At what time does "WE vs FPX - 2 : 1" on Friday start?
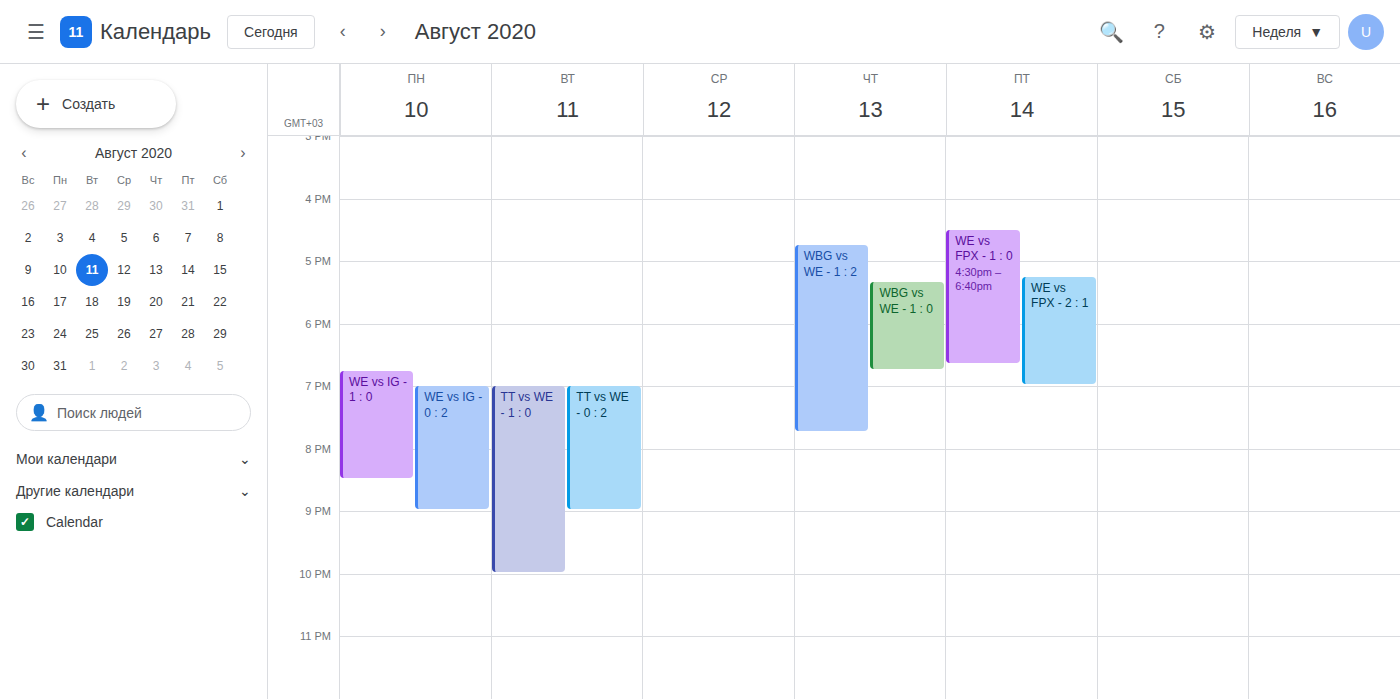
5:15 PM